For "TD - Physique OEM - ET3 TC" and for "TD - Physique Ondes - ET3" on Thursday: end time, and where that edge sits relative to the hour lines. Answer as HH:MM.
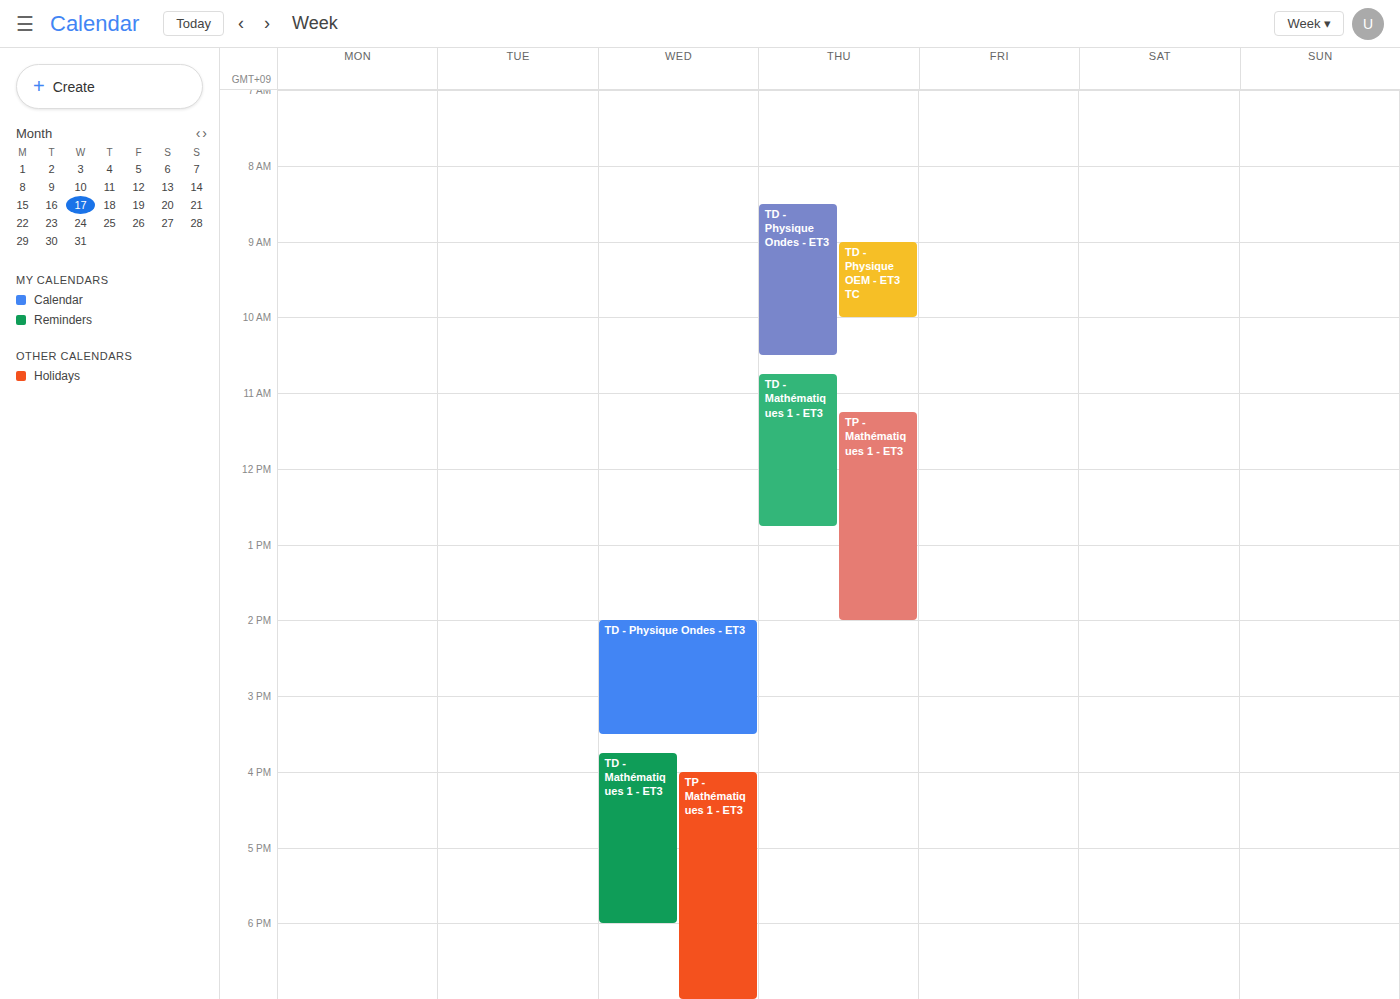
"TD - Physique OEM - ET3 TC": 10:00, exactly on the 10:00 line. "TD - Physique Ondes - ET3": 10:30, halfway between the 10:00 and 11:00 lines.